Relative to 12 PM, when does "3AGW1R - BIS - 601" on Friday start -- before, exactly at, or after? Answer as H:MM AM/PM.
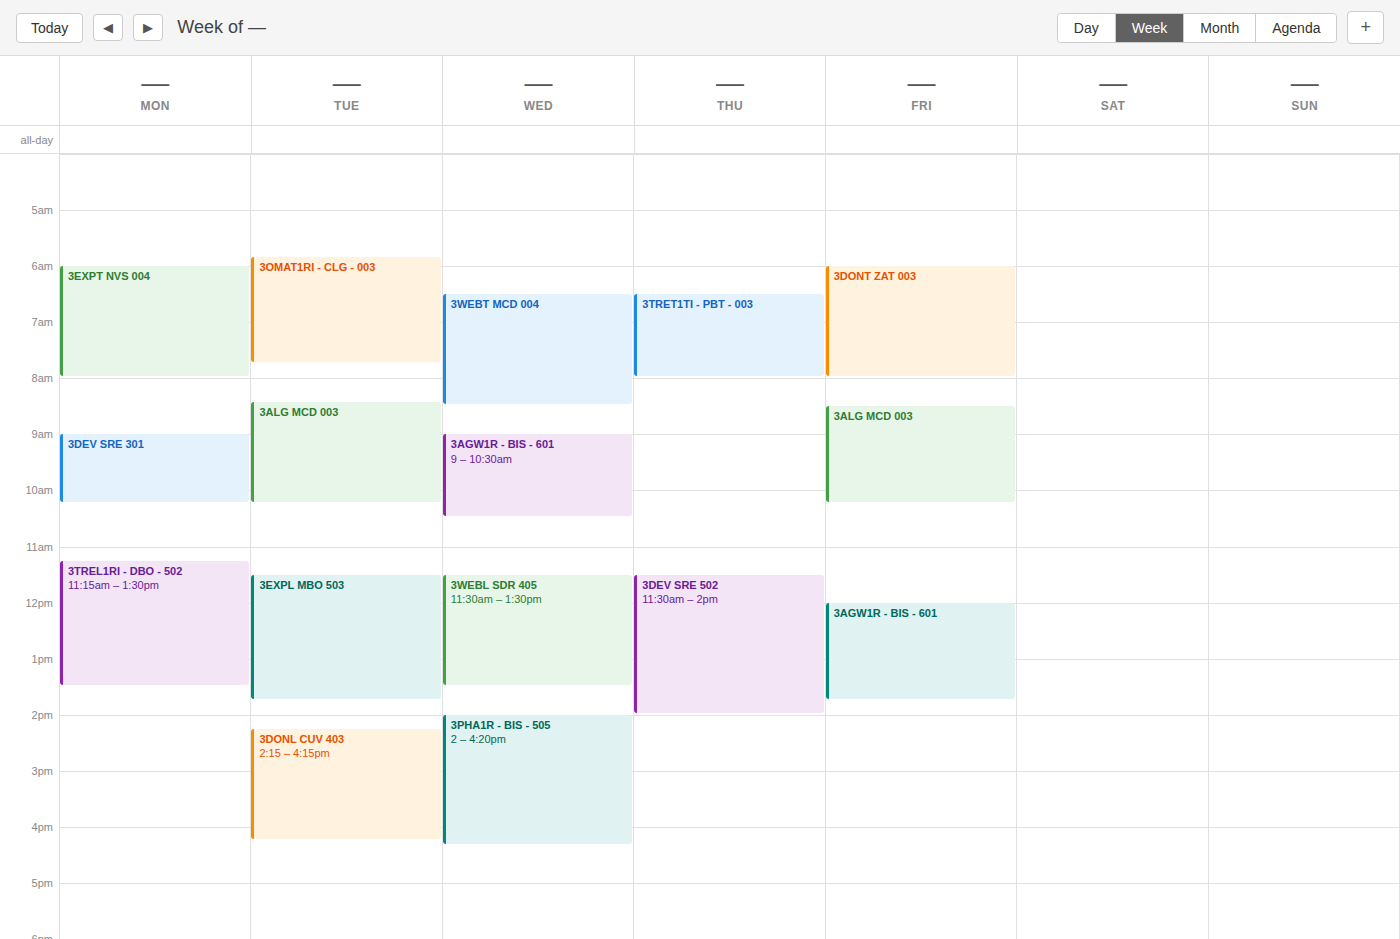
12:00 PM -- exactly at 12 PM, on the 12 PM line.